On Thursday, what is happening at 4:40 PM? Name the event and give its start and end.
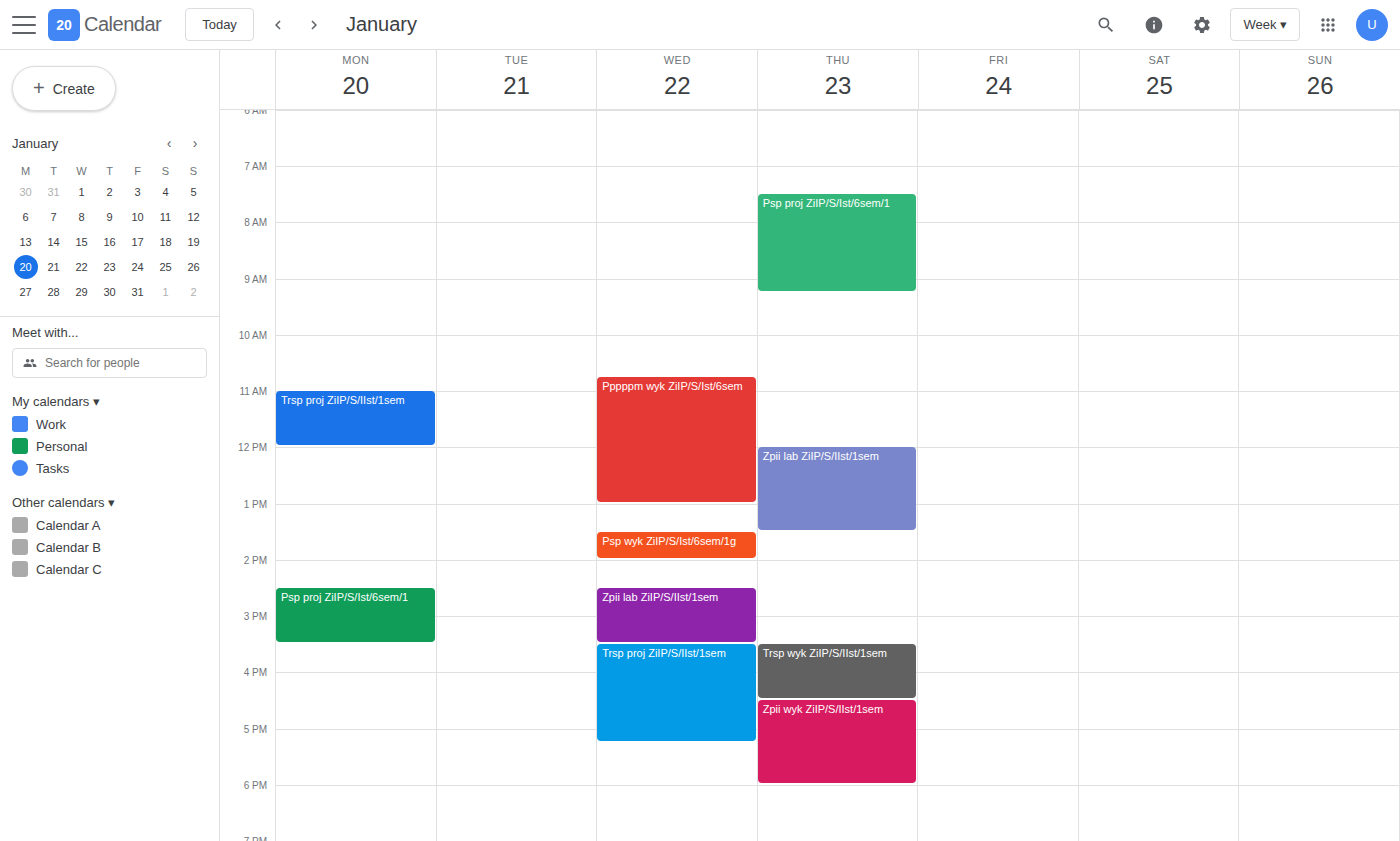
"Zpii wyk ZiIP/S/IIst/1sem", 4:30 PM to 6:00 PM